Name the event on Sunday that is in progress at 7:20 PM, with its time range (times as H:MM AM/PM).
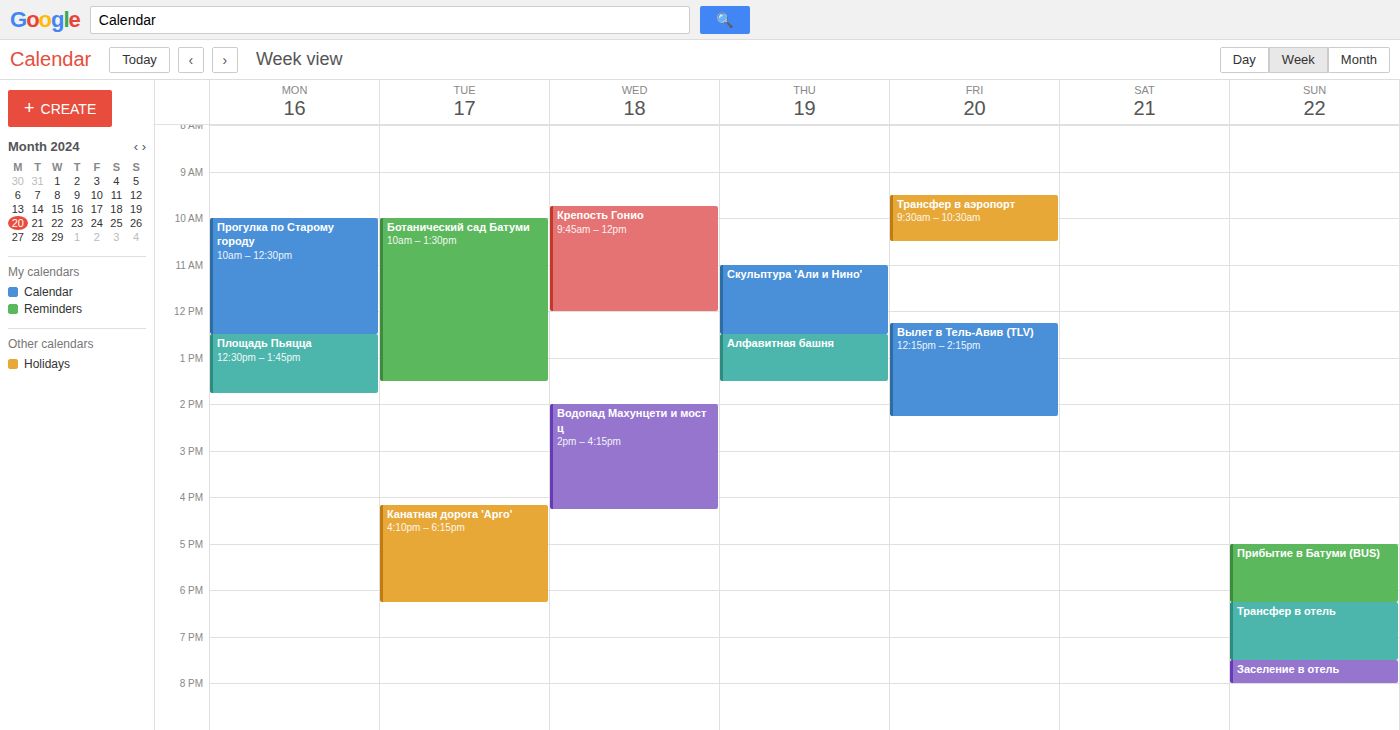
"Трансфер в отель", 6:15 PM to 7:30 PM